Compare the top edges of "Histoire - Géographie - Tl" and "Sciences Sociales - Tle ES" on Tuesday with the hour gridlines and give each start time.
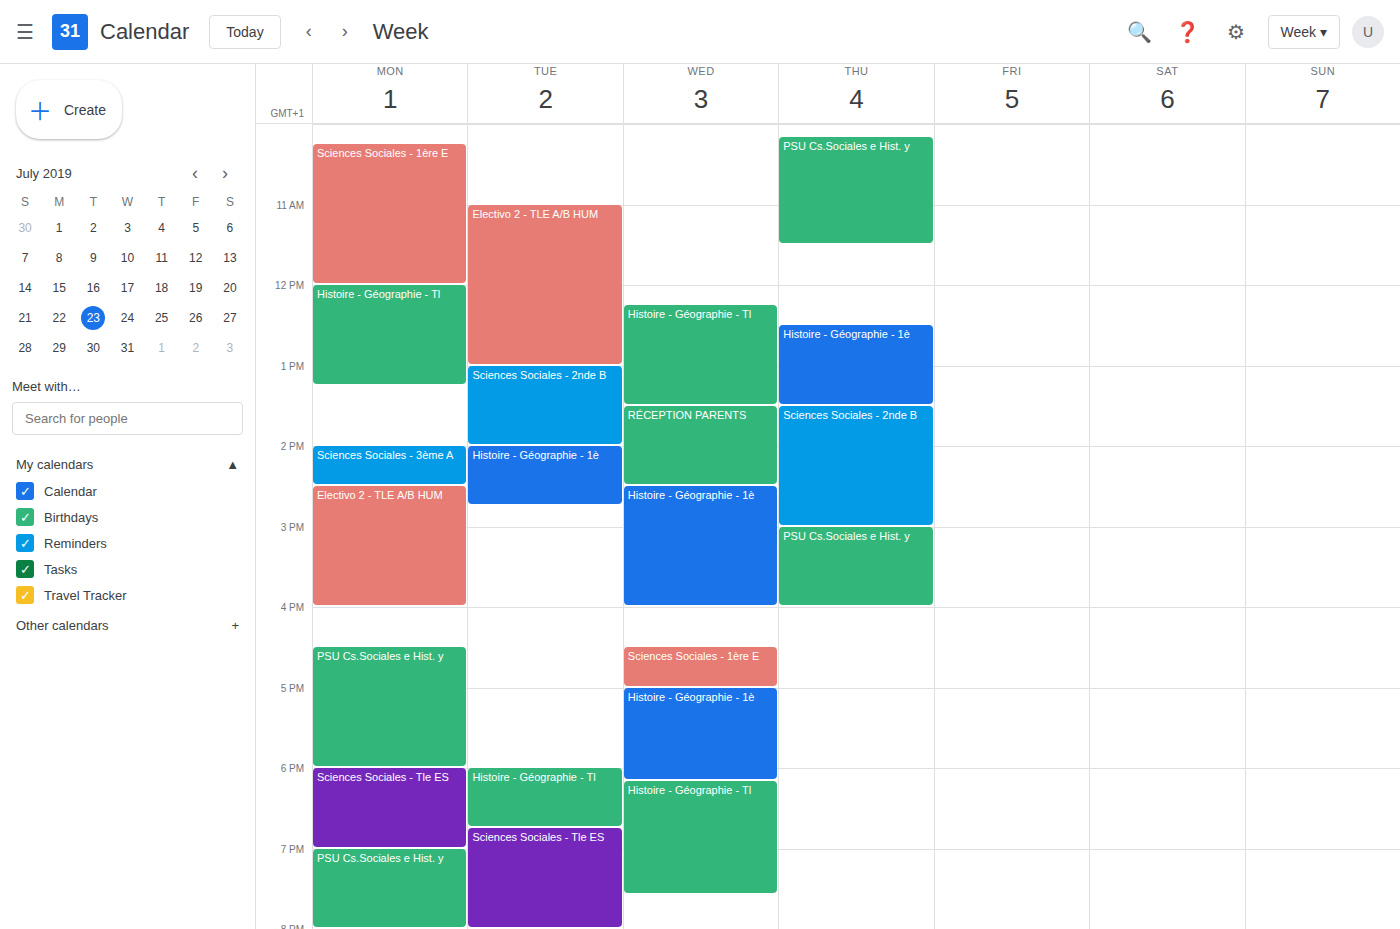
"Histoire - Géographie - Tl": 6:00 PM, exactly on the 6 PM line. "Sciences Sociales - Tle ES": 6:45 PM, neither: three quarters of the way from the 6 PM line to the 7 PM line.